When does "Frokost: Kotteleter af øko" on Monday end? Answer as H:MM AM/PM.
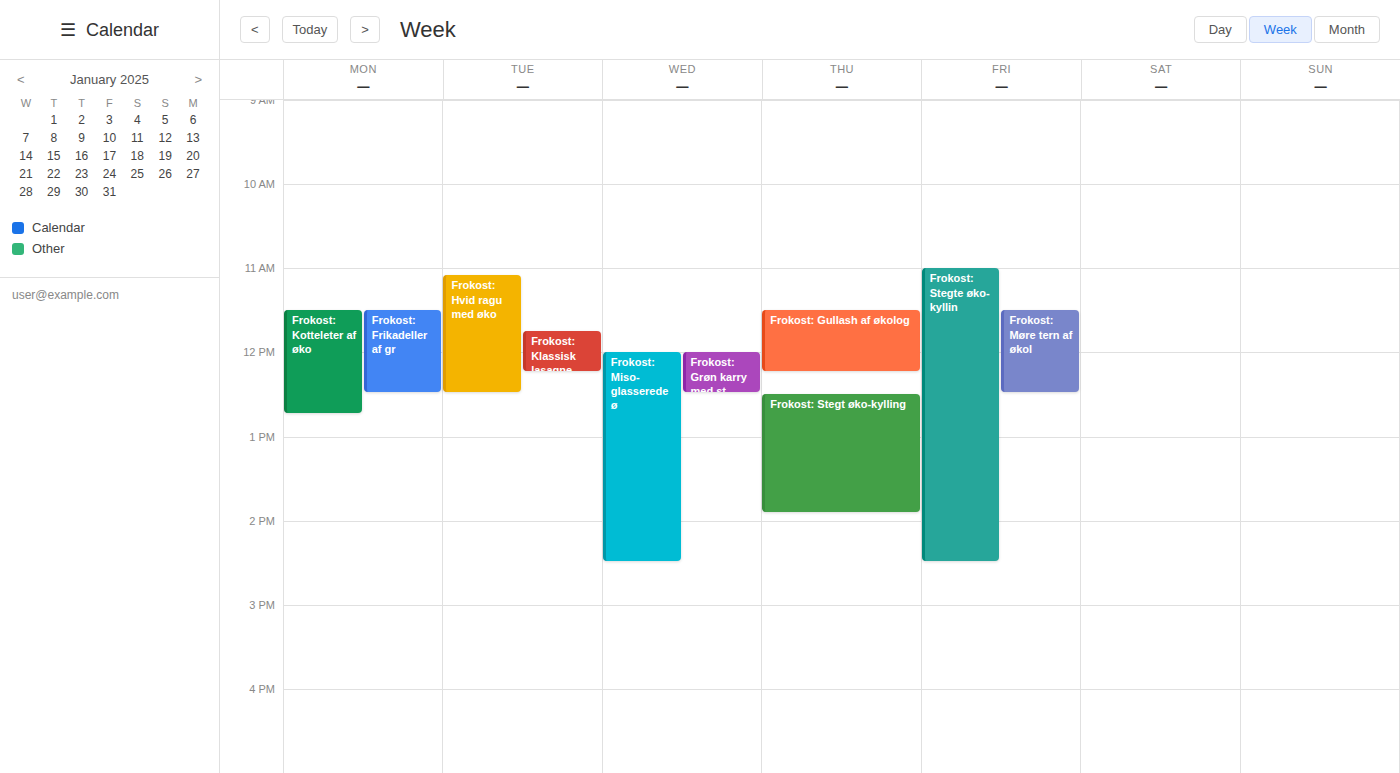
12:45 PM